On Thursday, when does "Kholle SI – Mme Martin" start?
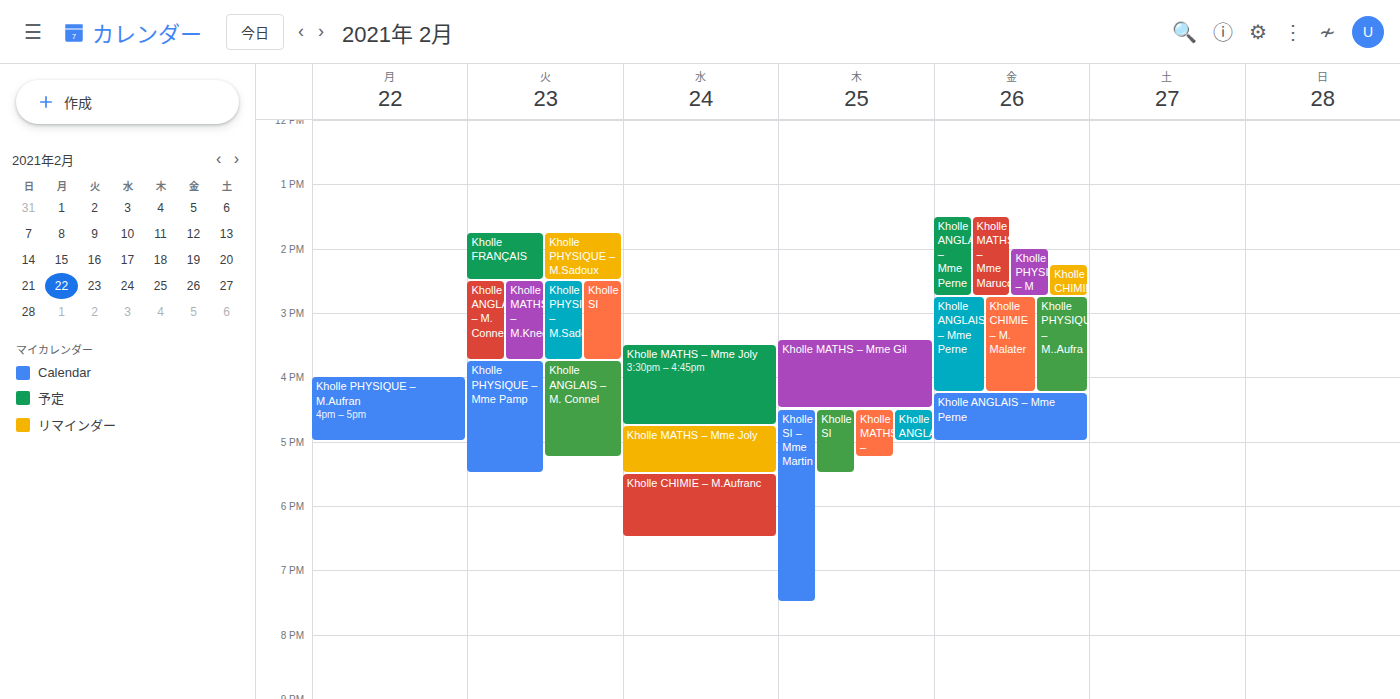
4:30 PM